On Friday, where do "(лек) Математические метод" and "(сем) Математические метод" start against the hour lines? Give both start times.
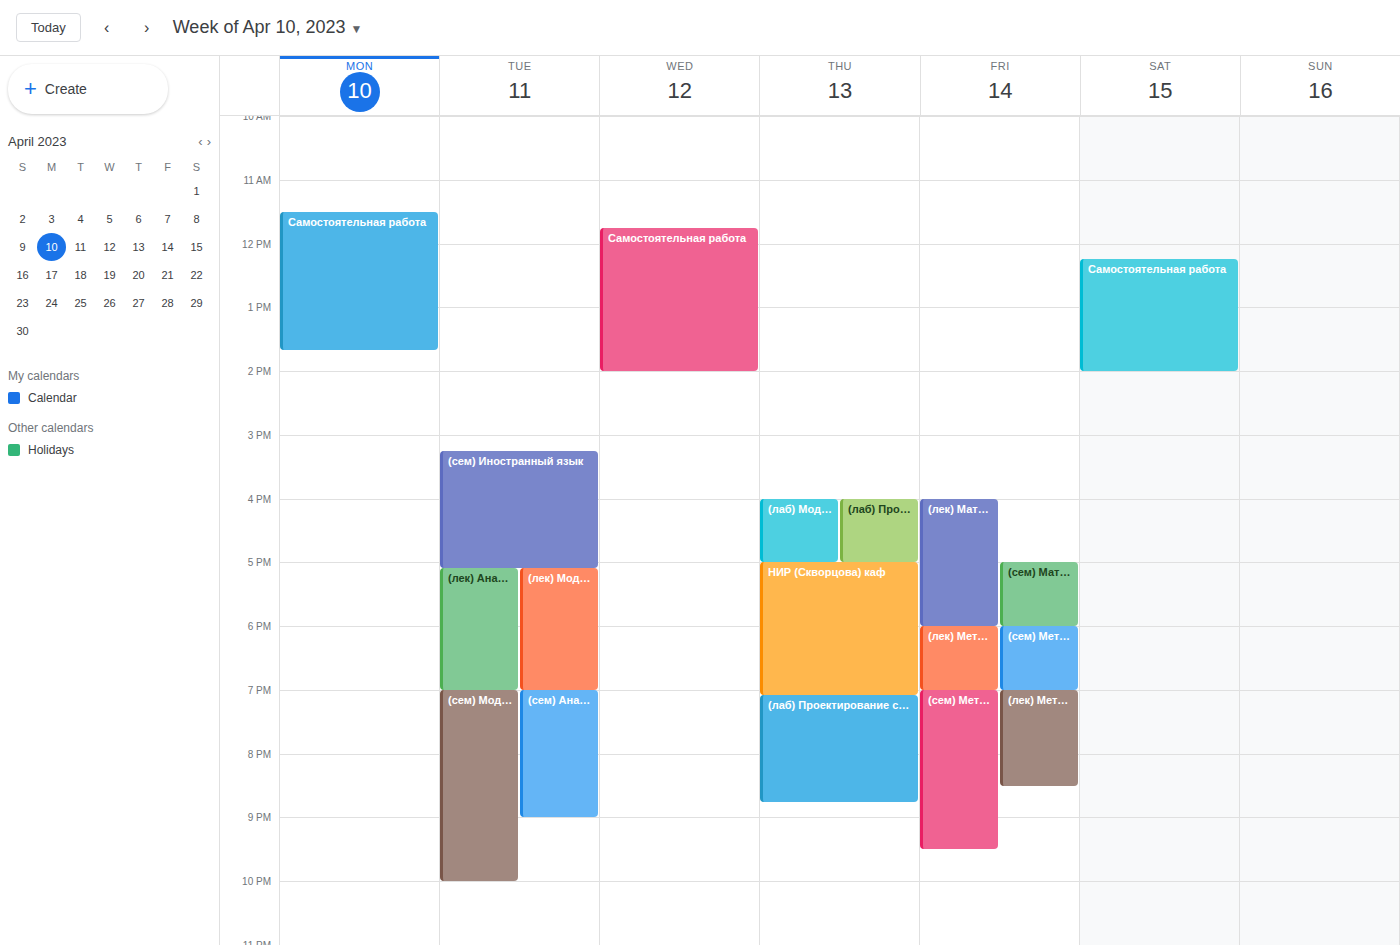
"(лек) Математические метод": 4:00 PM, exactly on the 4 PM line. "(сем) Математические метод": 5:00 PM, exactly on the 5 PM line.